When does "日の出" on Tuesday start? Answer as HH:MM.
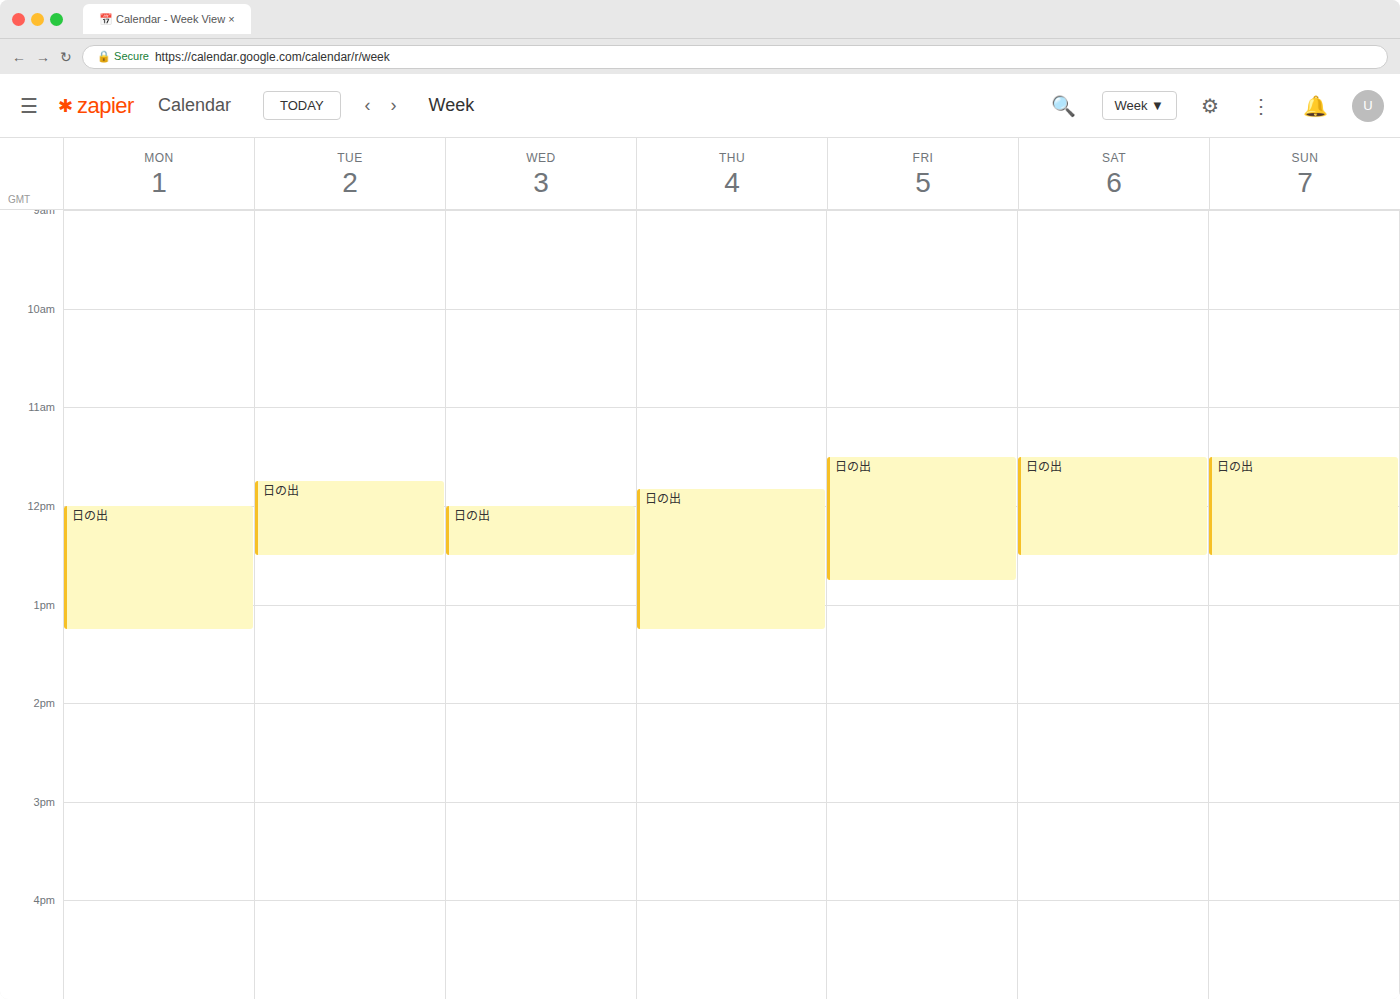
11:45